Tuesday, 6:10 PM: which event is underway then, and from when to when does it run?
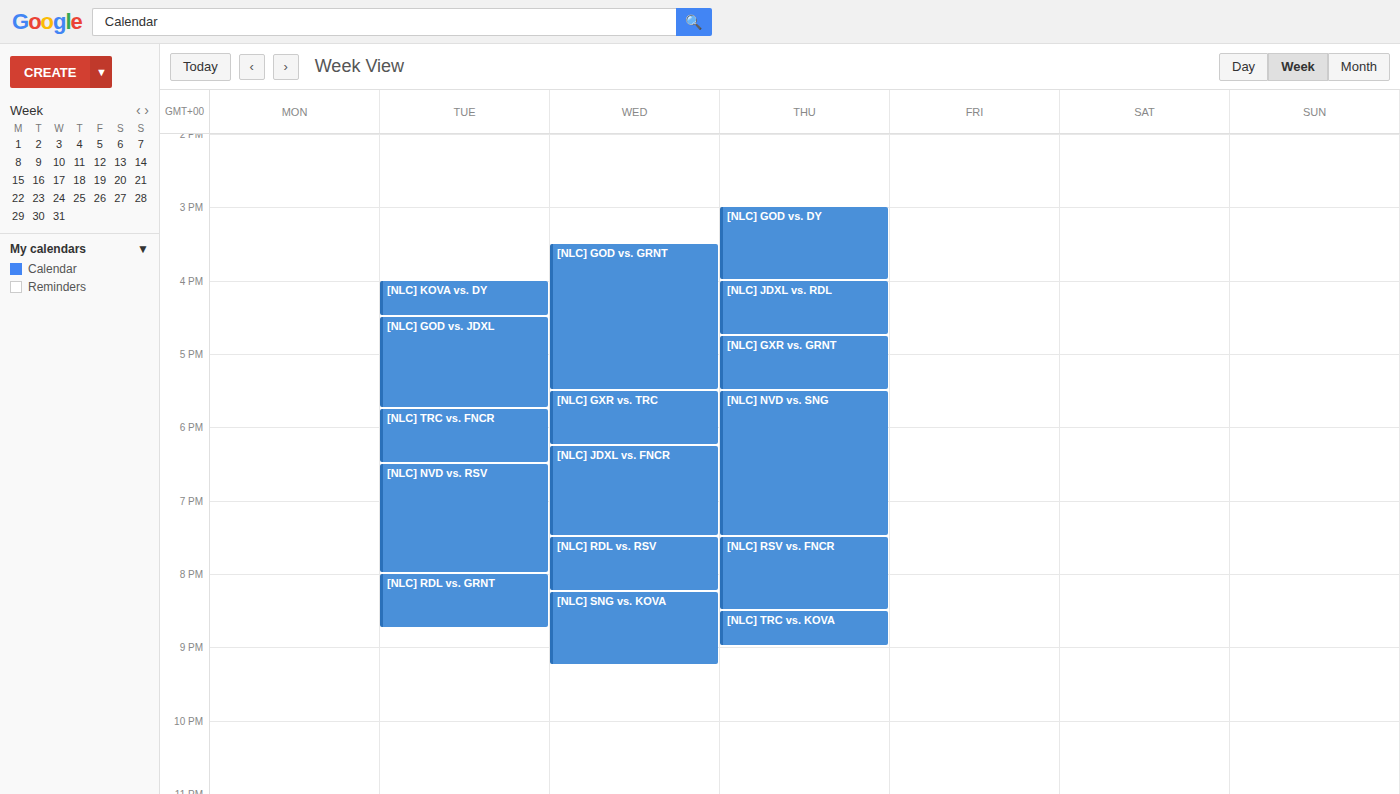
"[NLC] TRC vs. FNCR", 5:45 PM to 6:30 PM